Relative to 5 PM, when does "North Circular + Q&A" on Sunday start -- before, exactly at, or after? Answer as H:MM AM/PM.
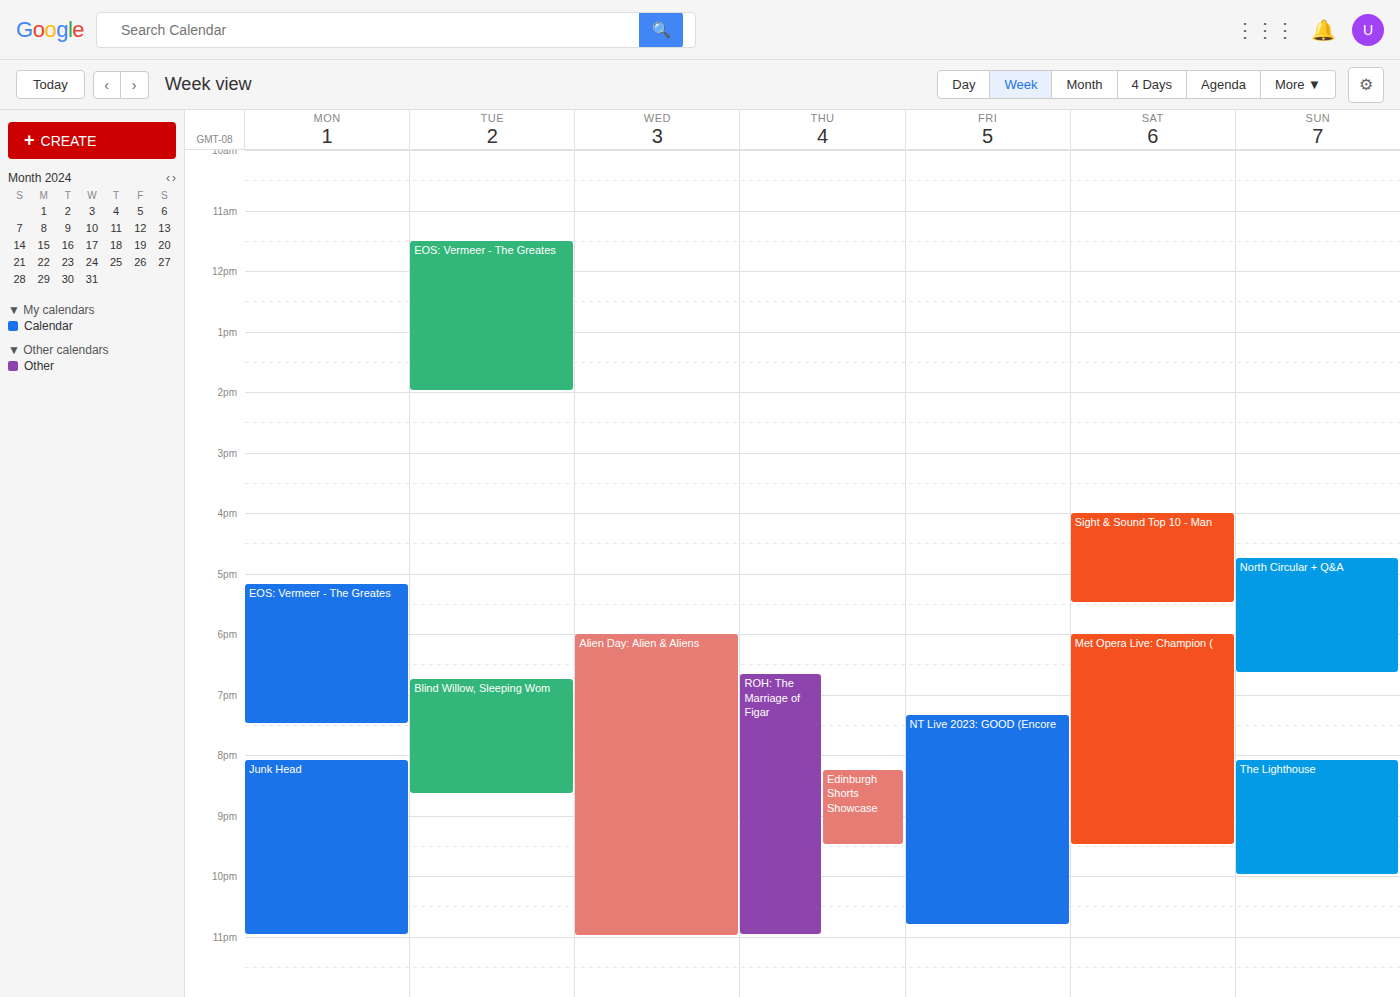
4:45 PM -- before 5 PM, 15 minutes above the 5 PM line.